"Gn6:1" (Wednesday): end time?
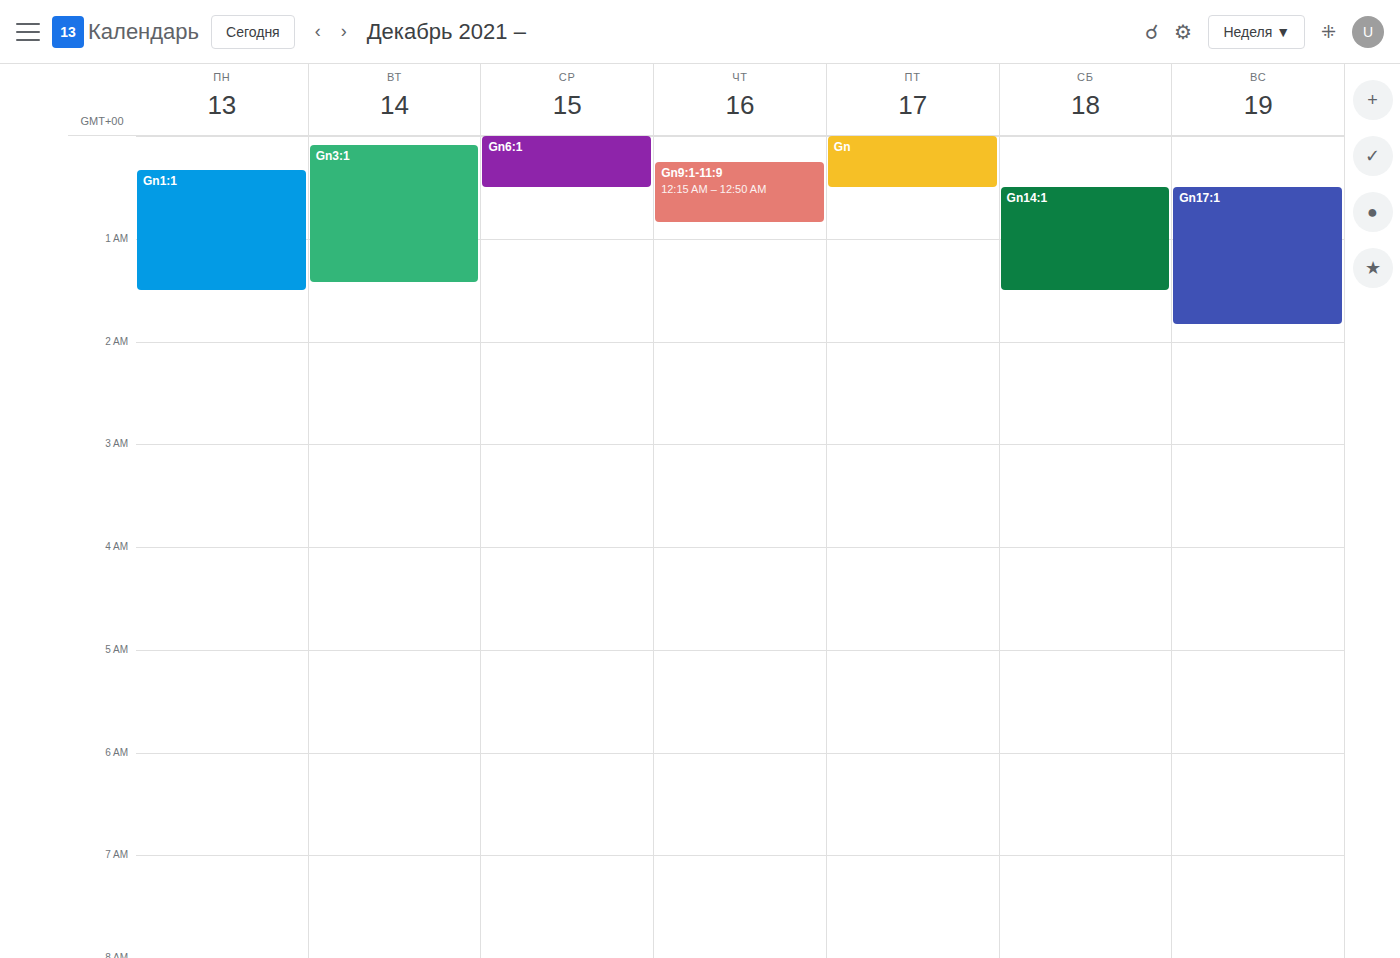
12:30 AM